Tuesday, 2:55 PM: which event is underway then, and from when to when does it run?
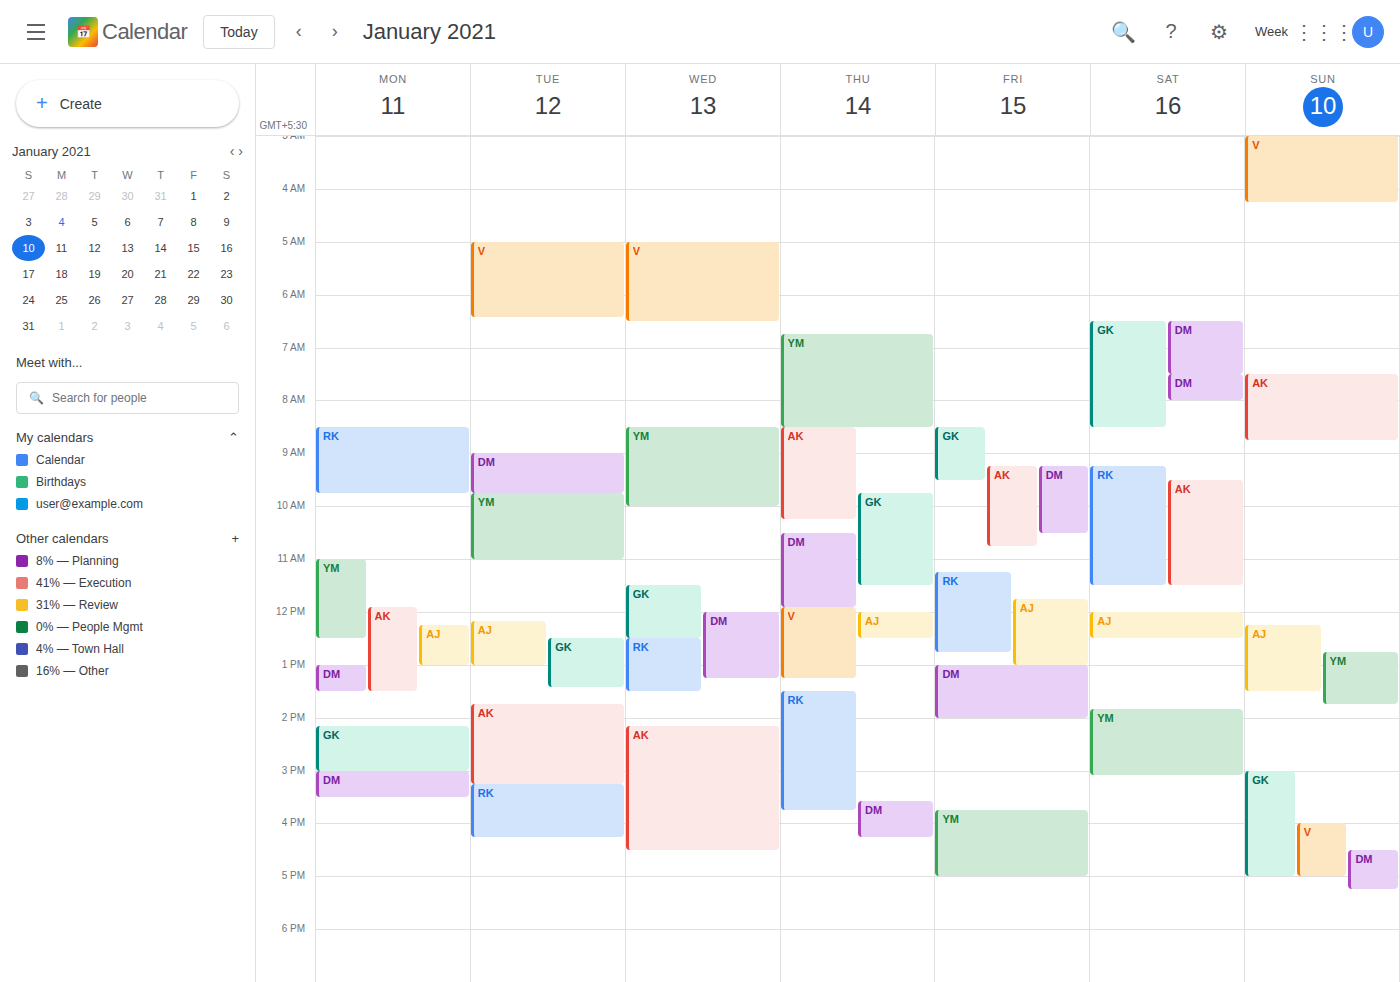
"AK", 1:45 PM to 3:15 PM